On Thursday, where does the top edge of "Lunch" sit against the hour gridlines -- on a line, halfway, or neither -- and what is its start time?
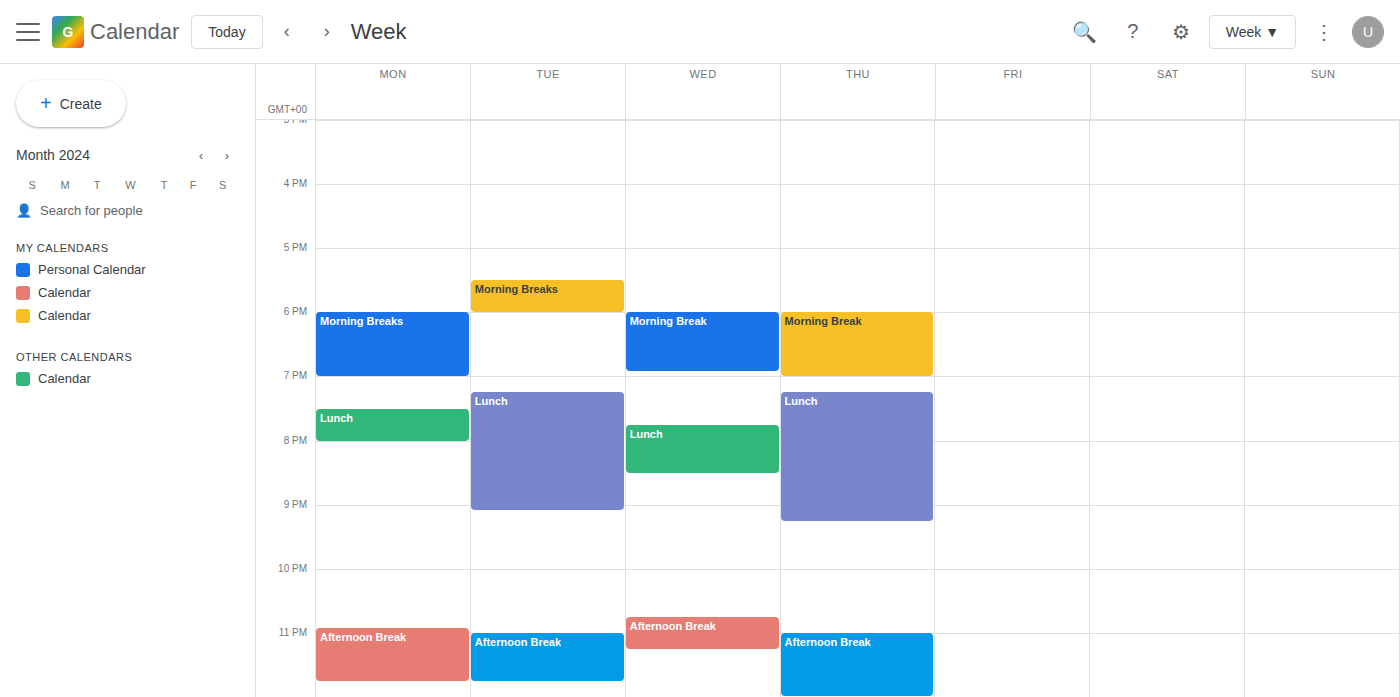
7:15 PM -- neither: a quarter of the way from the 7 PM line to the 8 PM line.